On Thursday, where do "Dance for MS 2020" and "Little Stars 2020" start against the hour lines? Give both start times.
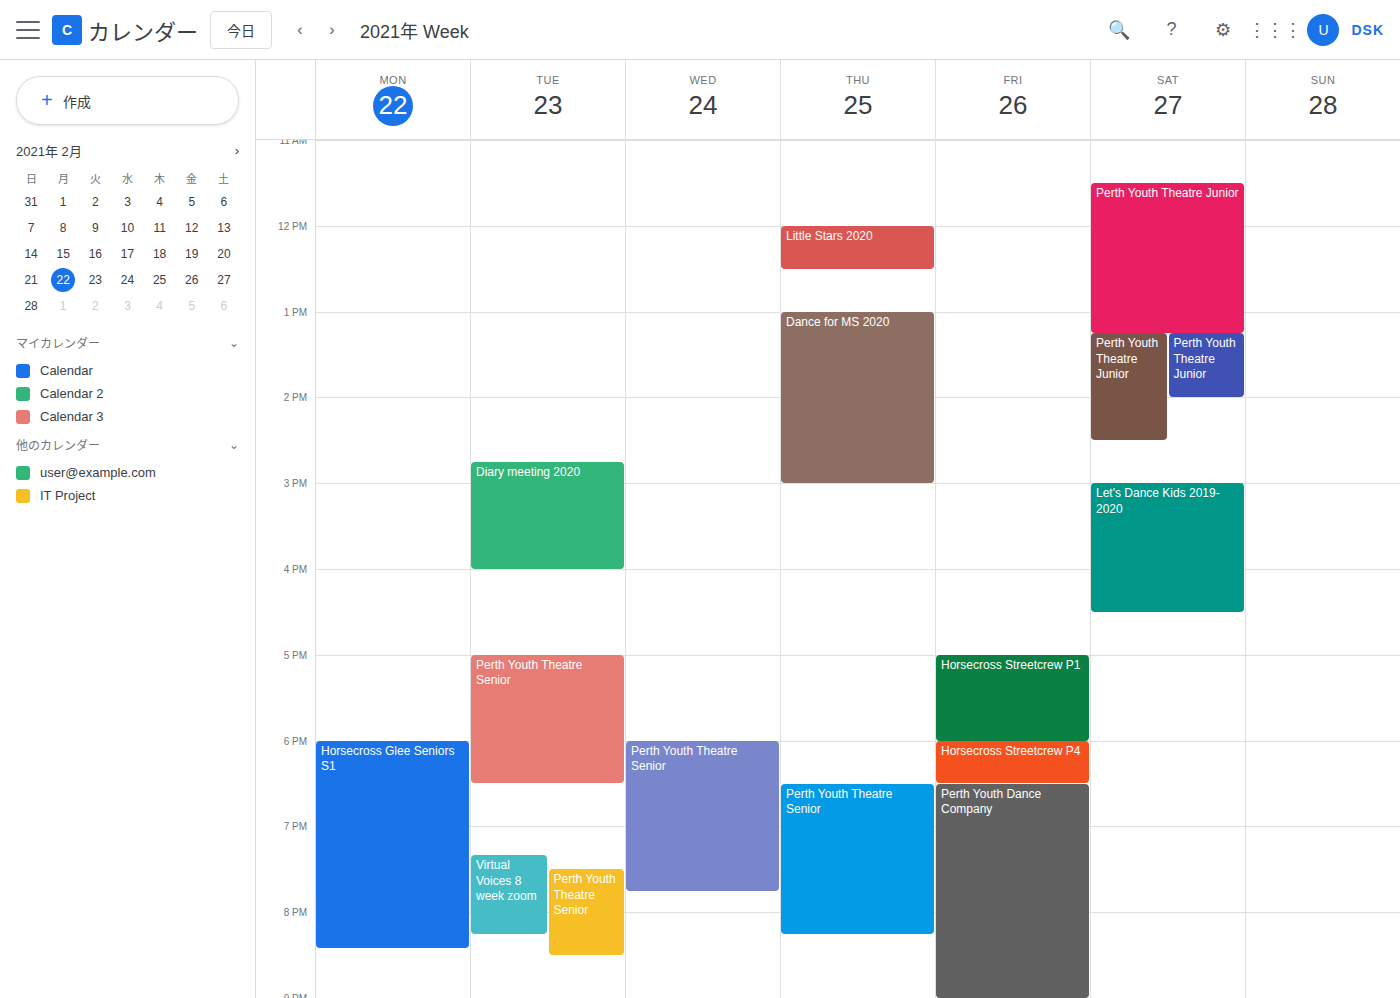
"Dance for MS 2020": 1:00 PM, exactly on the 1 PM line. "Little Stars 2020": 12:00 PM, exactly on the 12 PM line.